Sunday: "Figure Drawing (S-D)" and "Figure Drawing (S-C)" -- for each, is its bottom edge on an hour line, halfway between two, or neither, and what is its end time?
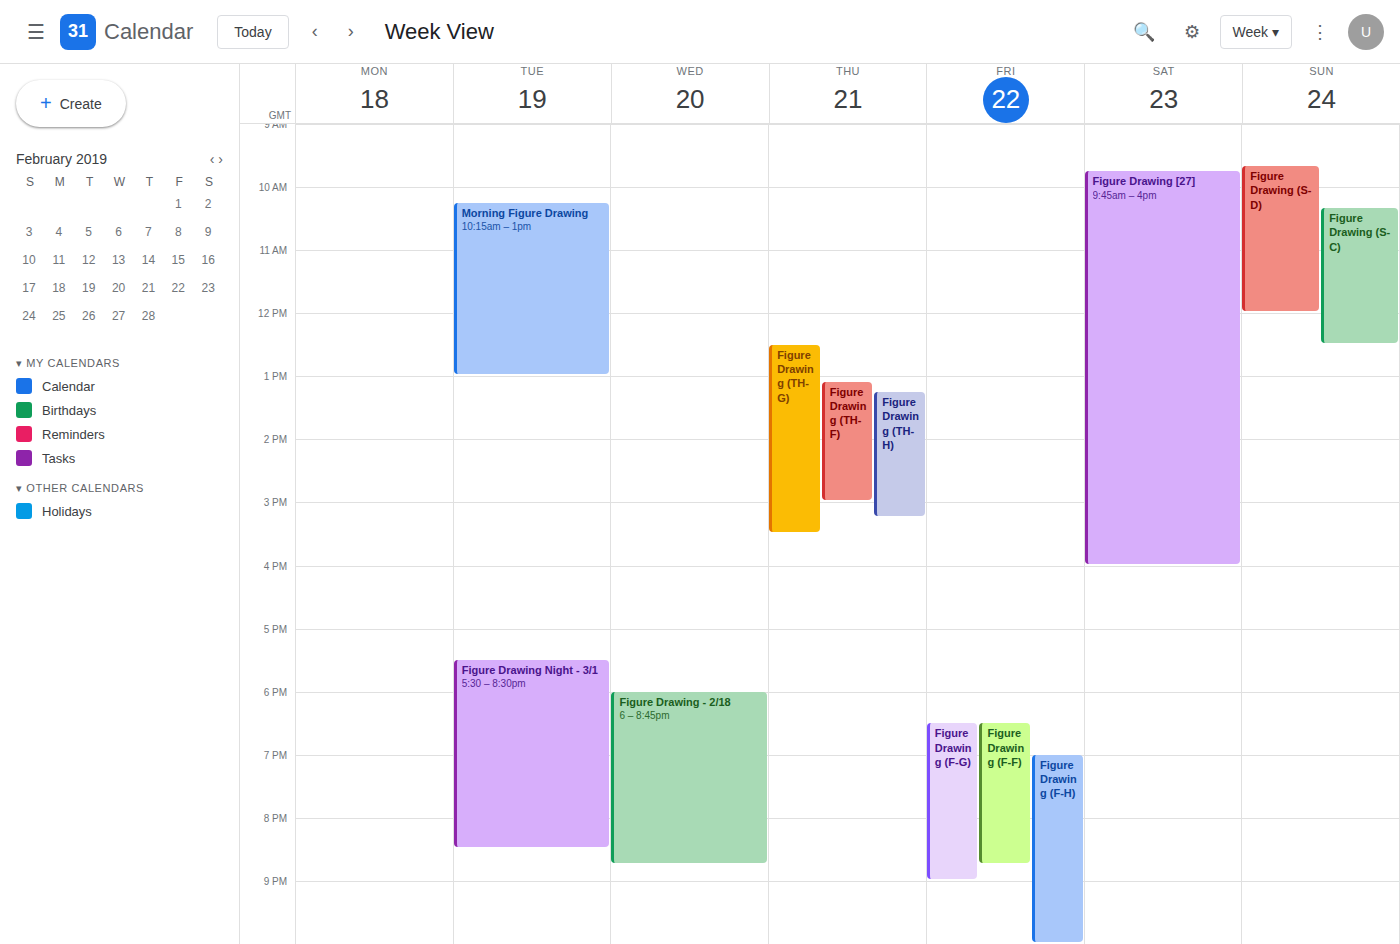
"Figure Drawing (S-D)": 12:00 PM, exactly on the 12 PM line. "Figure Drawing (S-C)": 12:30 PM, halfway between the 12 PM and 1 PM lines.